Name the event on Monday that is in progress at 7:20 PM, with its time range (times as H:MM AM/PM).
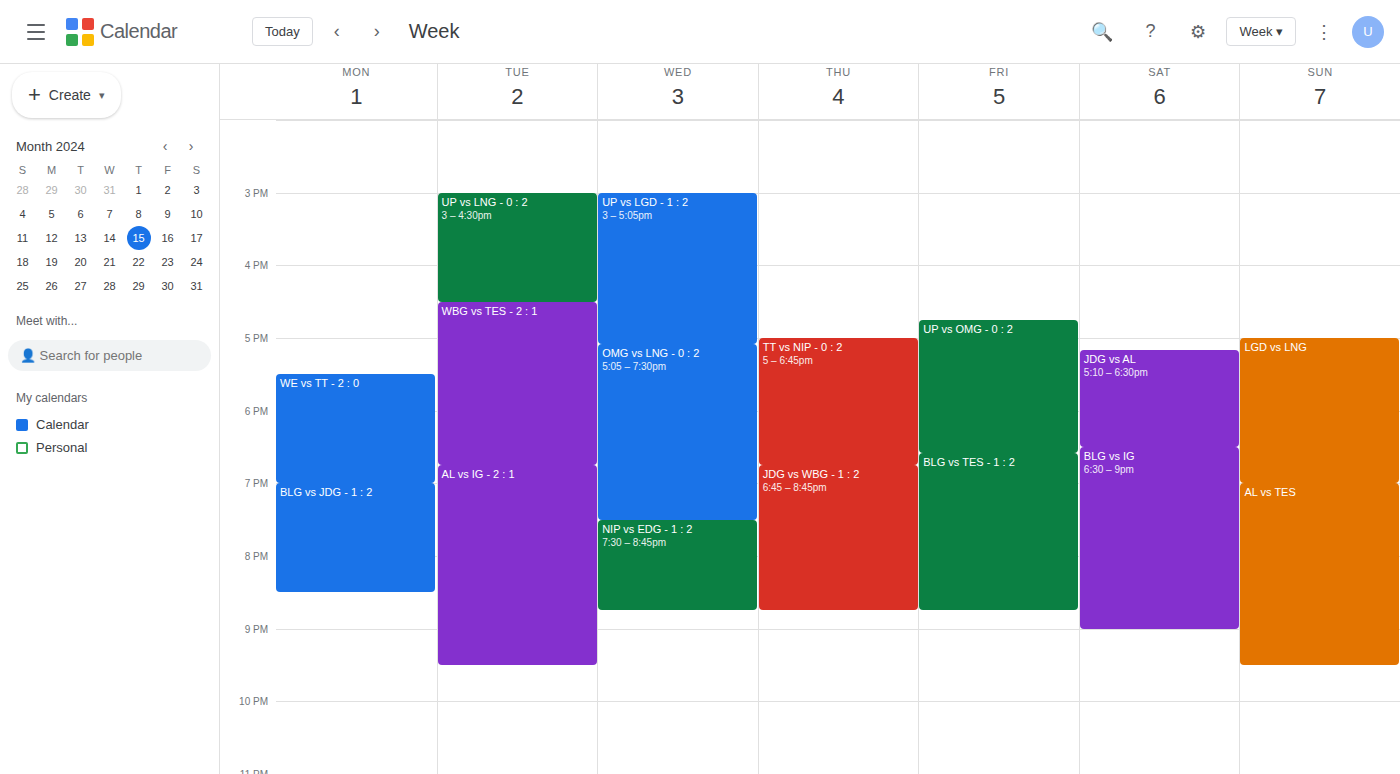
"BLG vs JDG - 1 : 2", 7:00 PM to 8:30 PM